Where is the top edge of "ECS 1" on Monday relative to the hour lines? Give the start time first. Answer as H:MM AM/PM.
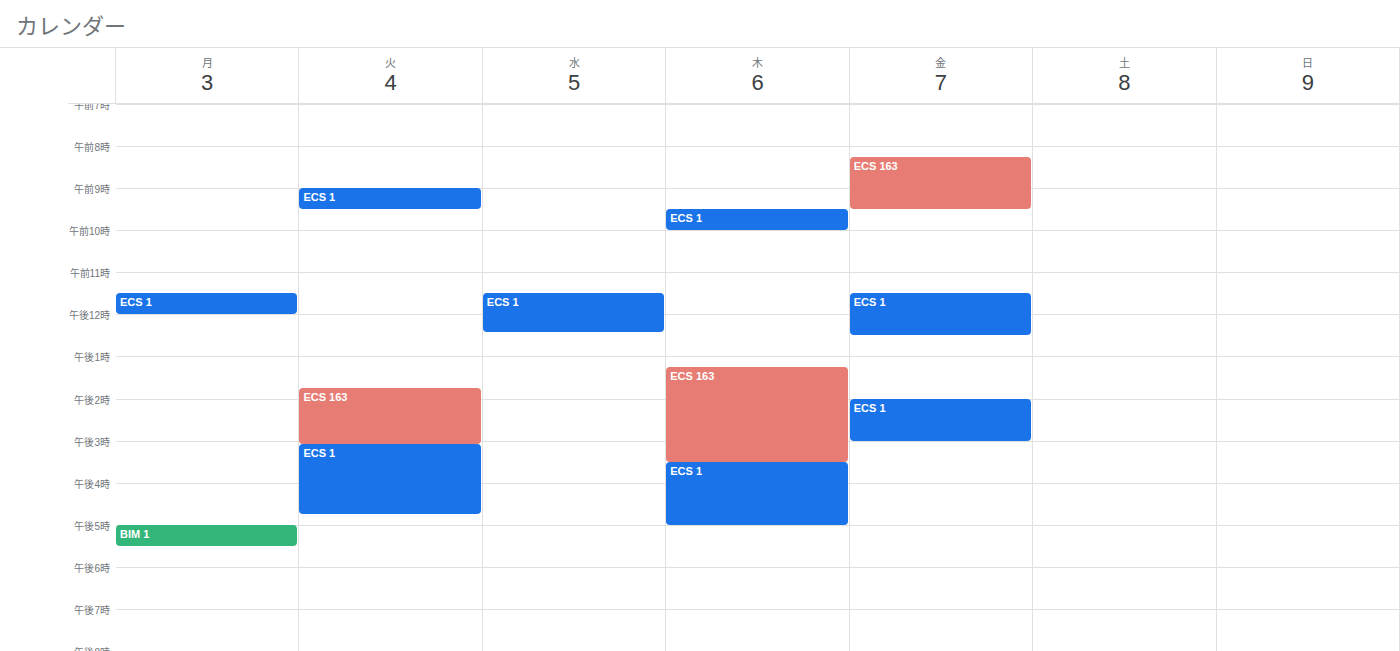
11:30 AM -- halfway between the 11 AM and 12 PM lines.